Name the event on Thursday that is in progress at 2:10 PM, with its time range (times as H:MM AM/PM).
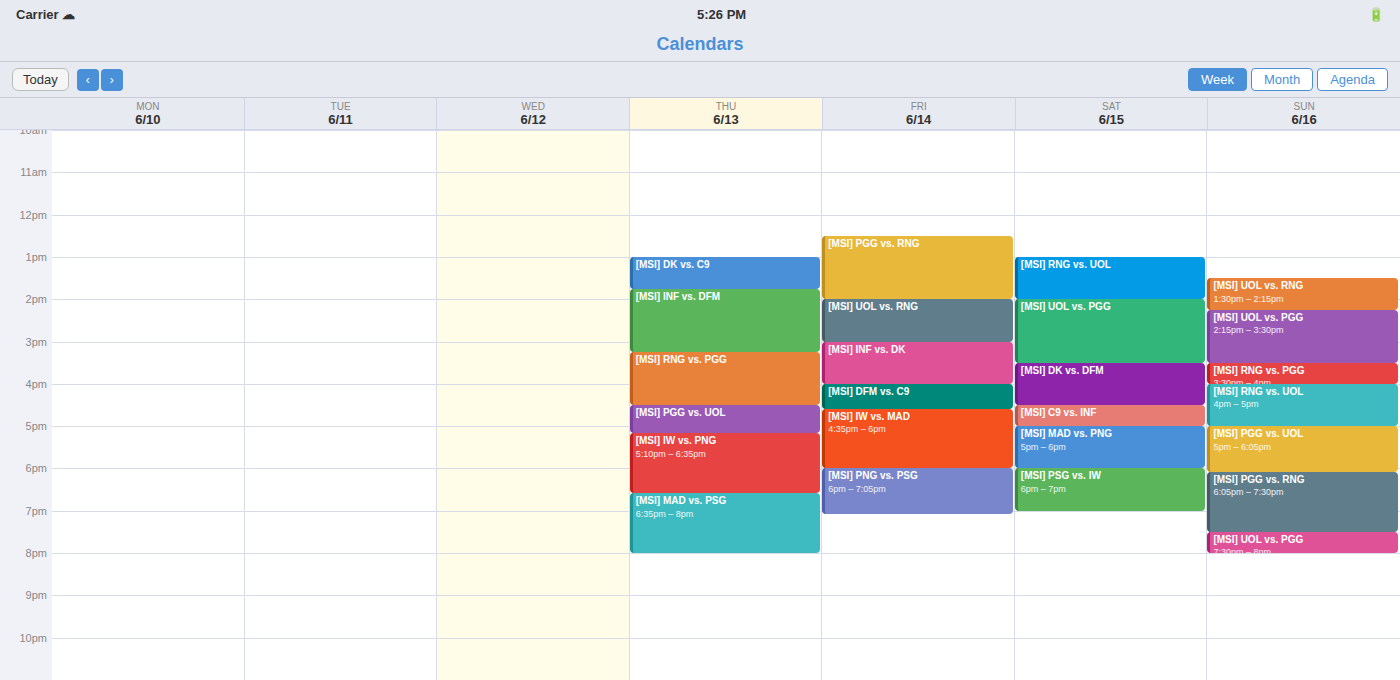
"[MSI] INF vs. DFM", 1:45 PM to 3:15 PM